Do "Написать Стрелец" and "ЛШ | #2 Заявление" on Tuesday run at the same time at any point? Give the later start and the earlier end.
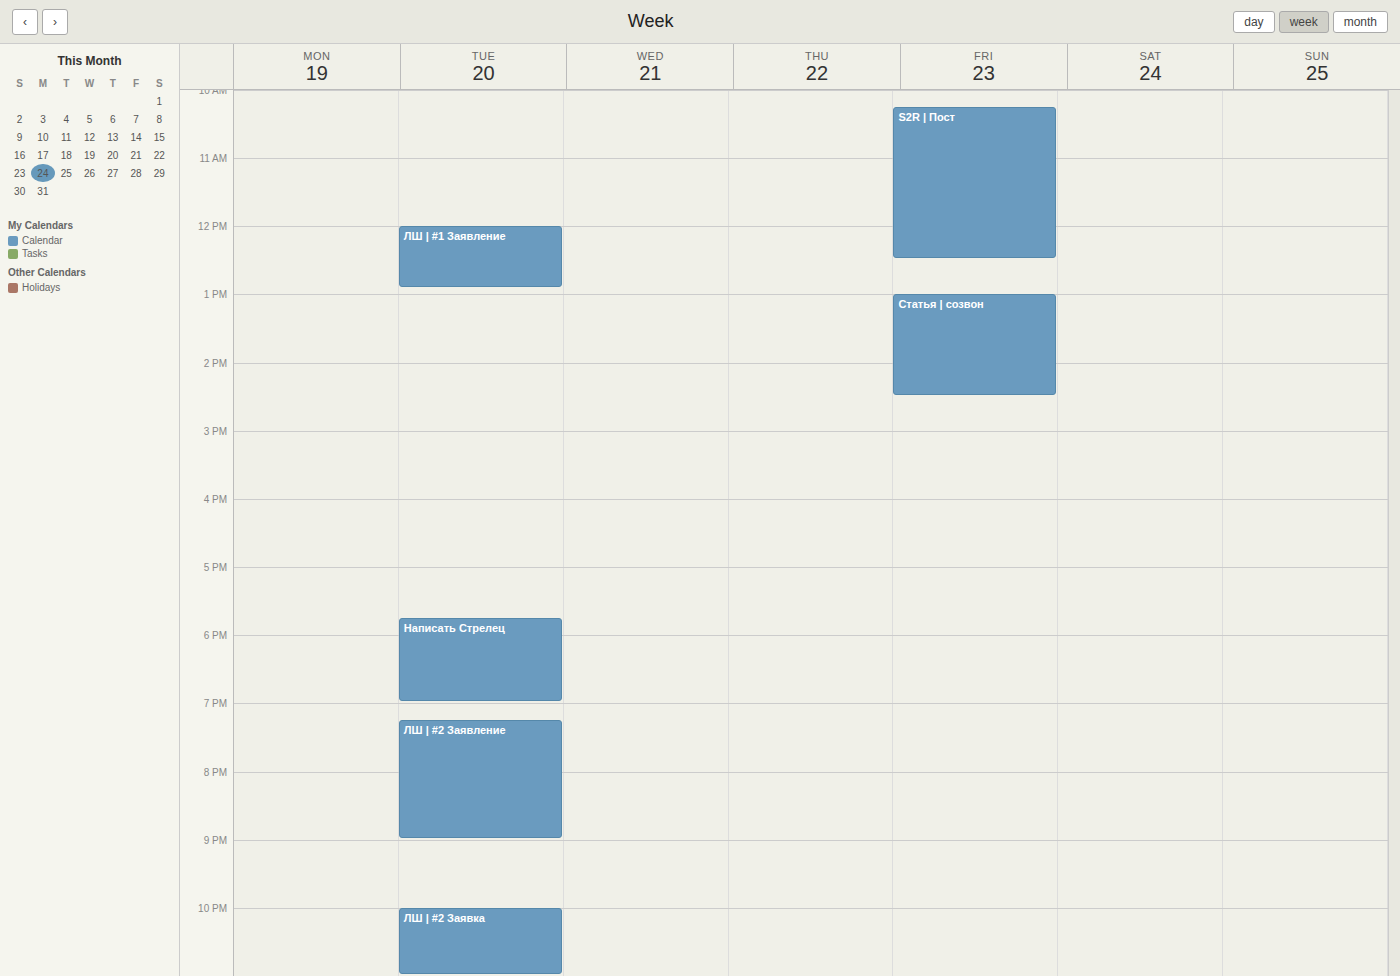
"Написать Стрелец" ends at 7:00 PM and "ЛШ | #2 Заявление" starts at 7:15 PM -- no overlap.